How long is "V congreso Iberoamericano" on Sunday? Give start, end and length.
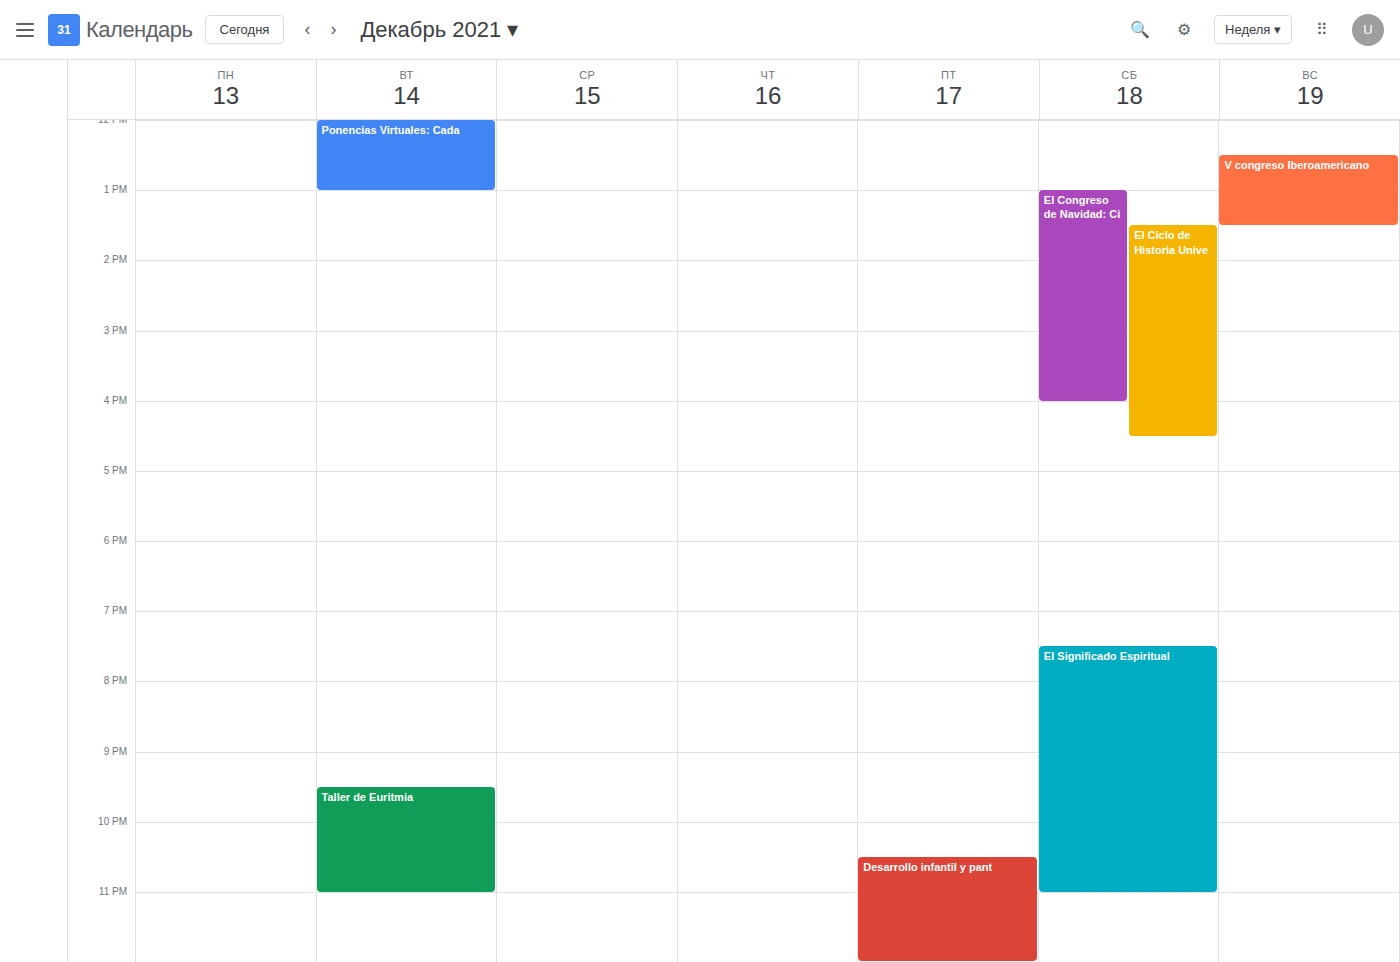
12:30 PM to 1:30 PM, 1 hour